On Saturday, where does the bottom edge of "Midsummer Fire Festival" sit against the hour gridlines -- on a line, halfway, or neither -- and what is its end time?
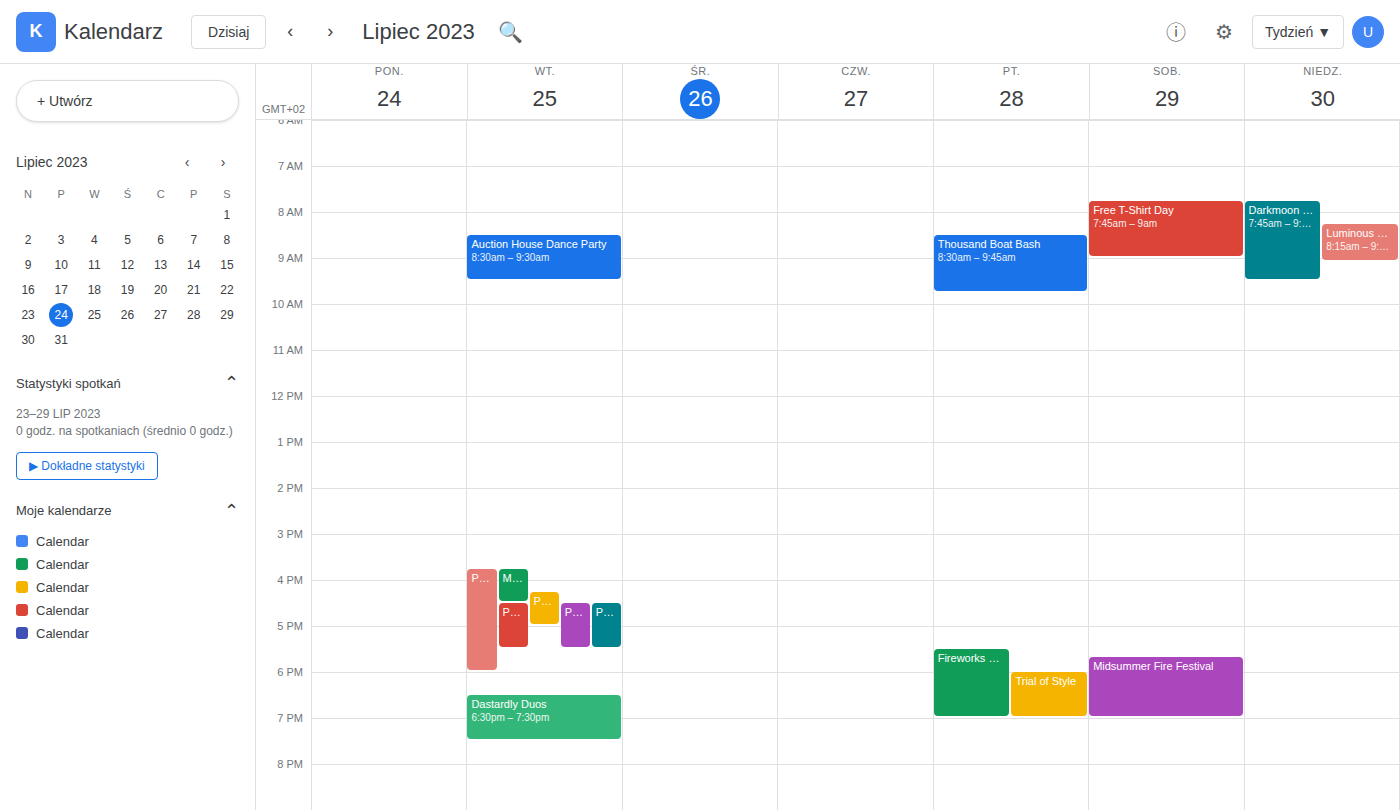
7:00 PM -- exactly on the 7 PM line.